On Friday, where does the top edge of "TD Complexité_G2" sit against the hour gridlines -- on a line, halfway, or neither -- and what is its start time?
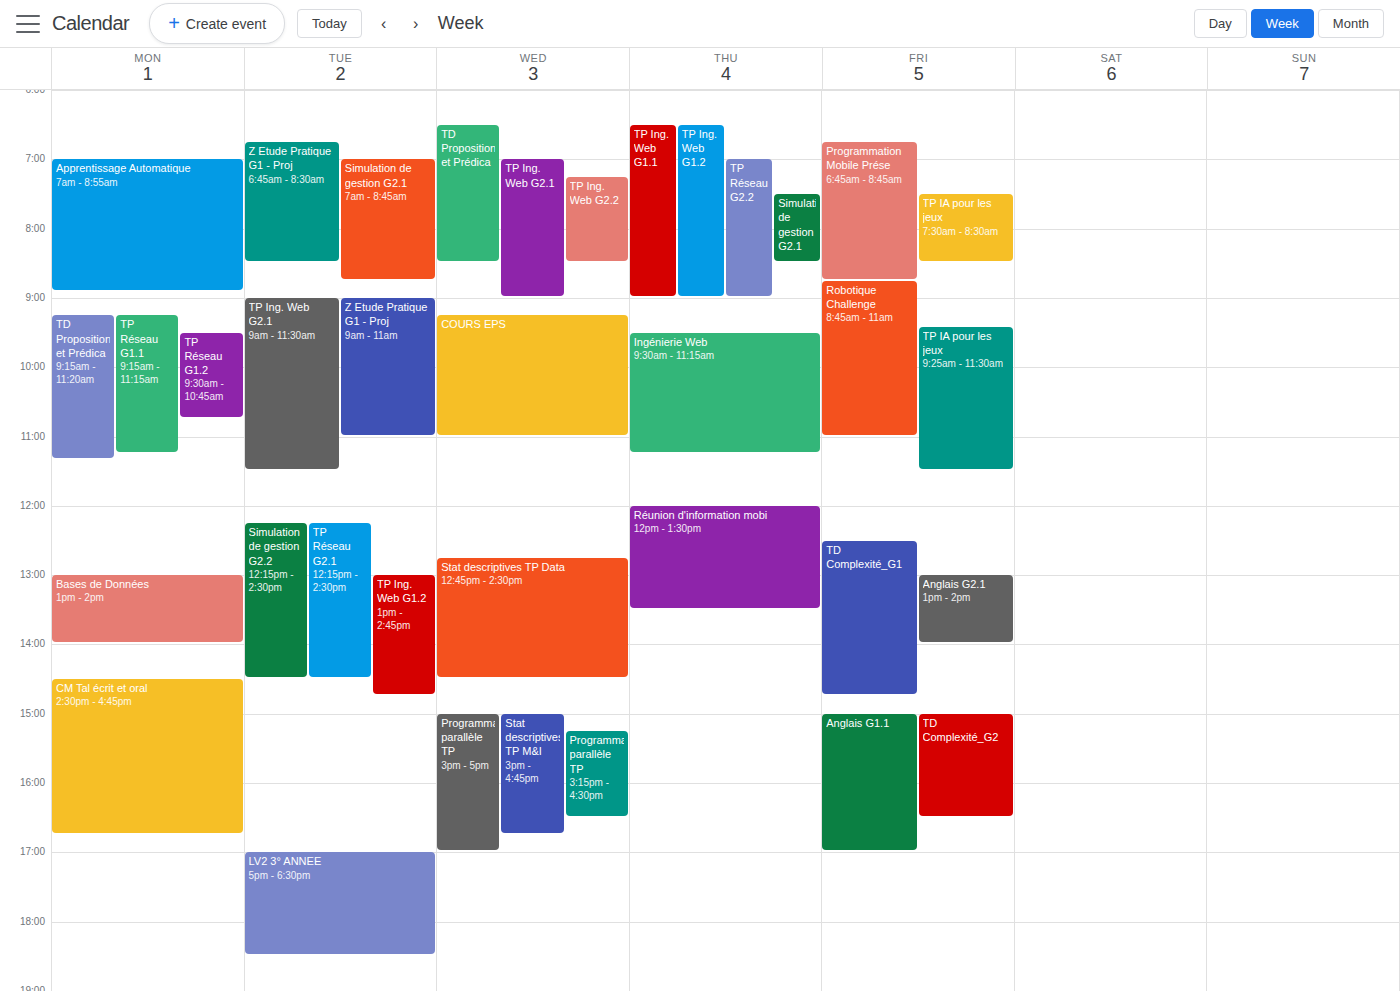
3:00 PM -- exactly on the 3 PM line.